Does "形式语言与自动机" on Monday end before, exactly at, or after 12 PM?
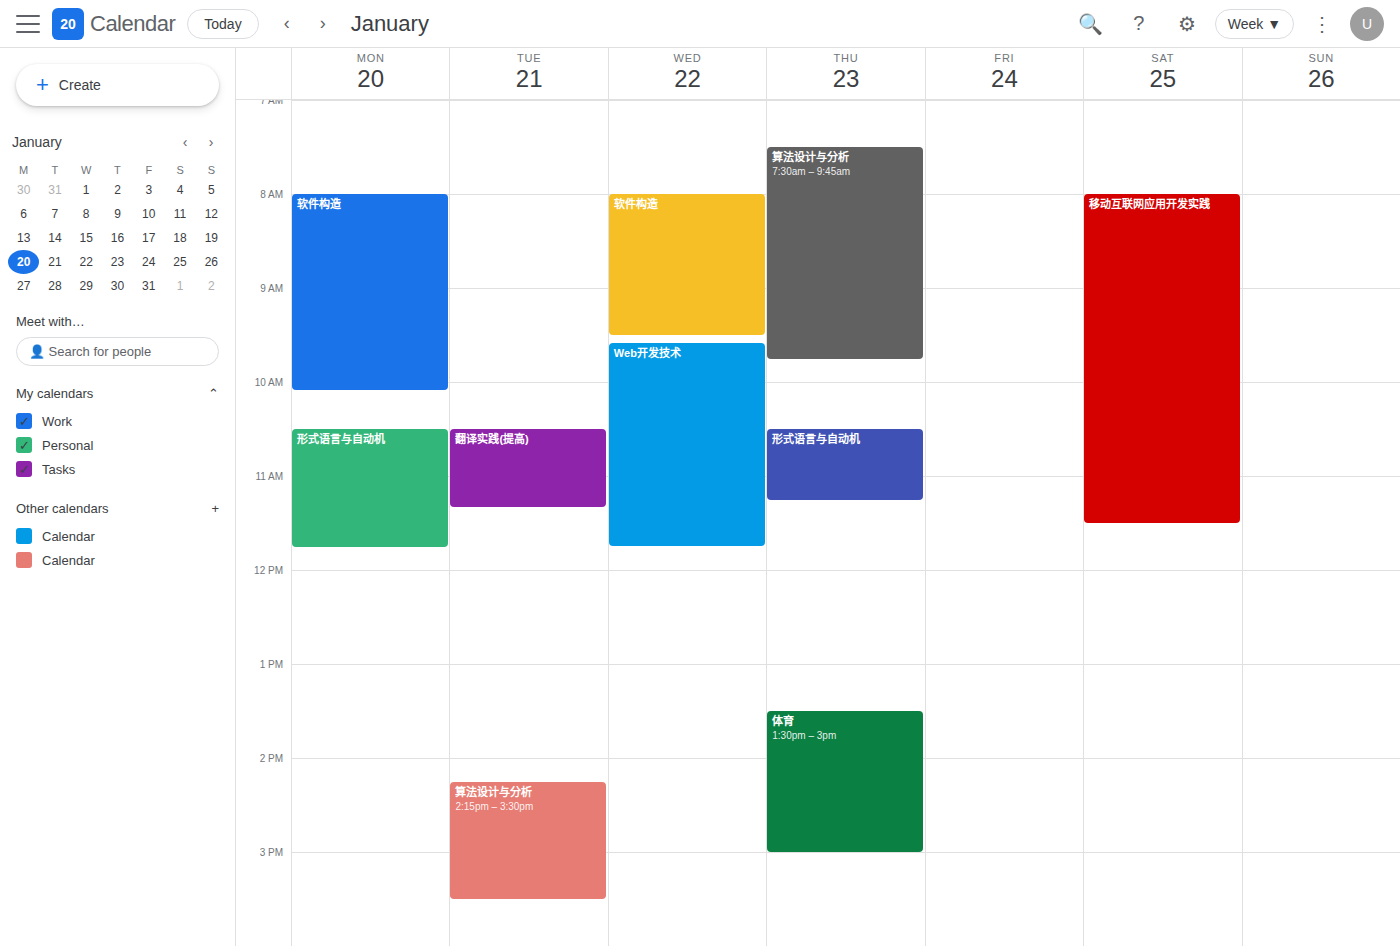
11:45 AM -- before 12 PM, 15 minutes above the 12 PM line.